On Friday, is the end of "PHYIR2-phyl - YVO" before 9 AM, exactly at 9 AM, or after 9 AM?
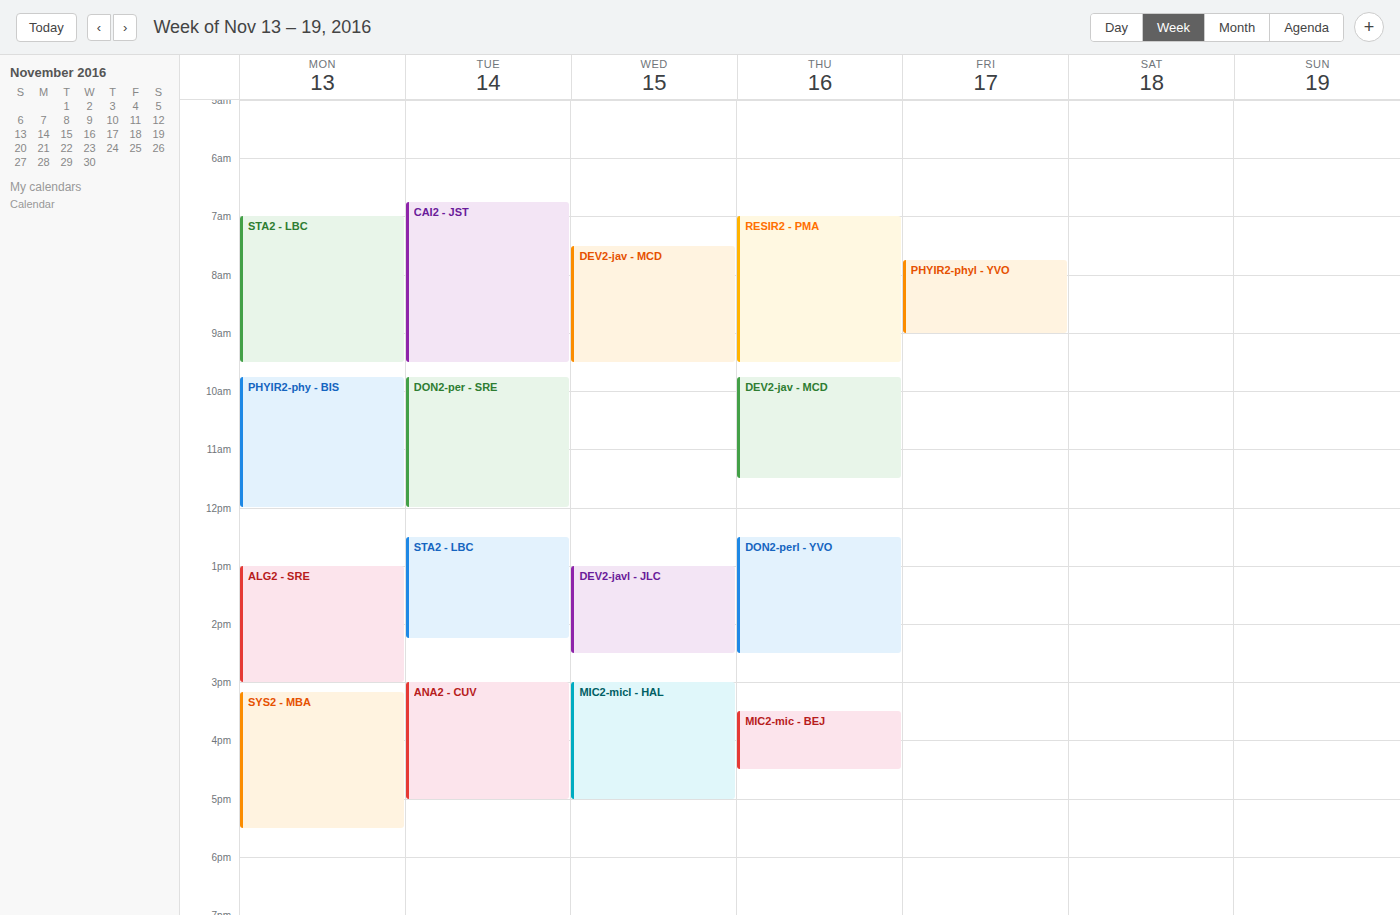
9:00 AM -- exactly at 9 AM, on the 9 AM line.